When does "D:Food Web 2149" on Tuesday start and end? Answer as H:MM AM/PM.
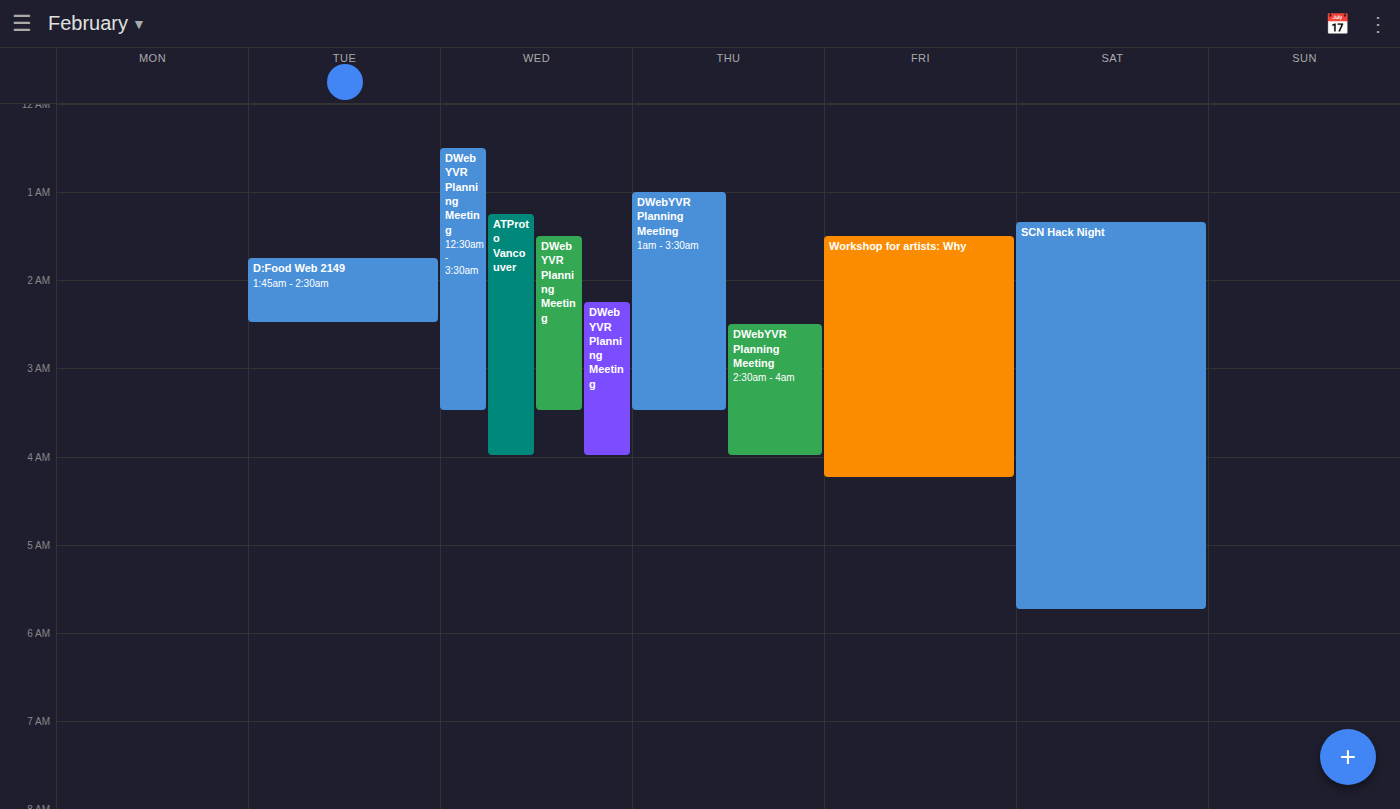
1:45 AM to 2:30 AM